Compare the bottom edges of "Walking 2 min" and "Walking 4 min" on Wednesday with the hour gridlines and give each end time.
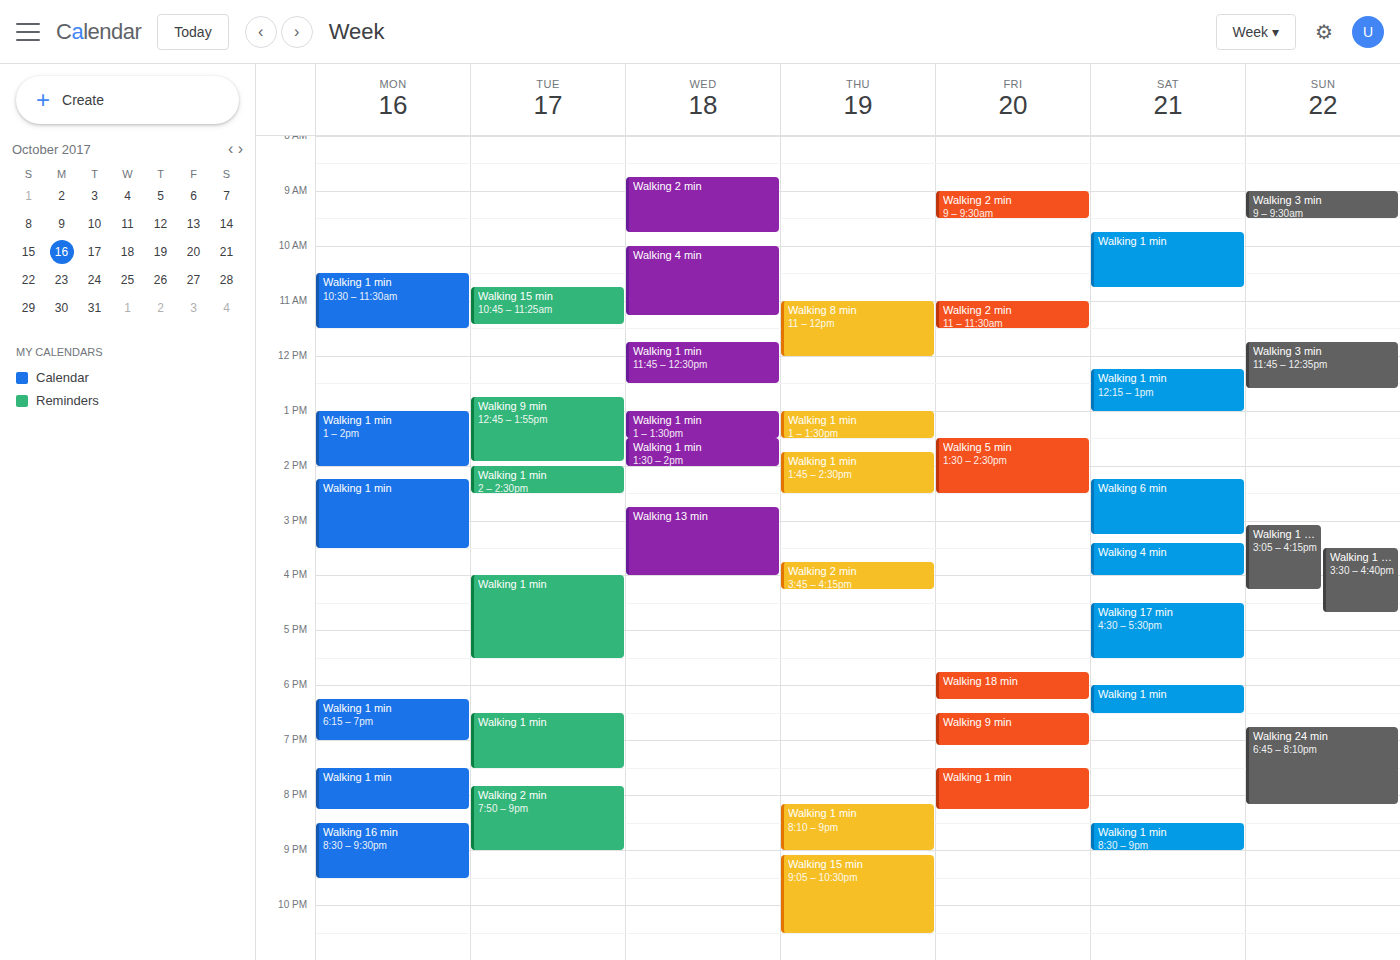
"Walking 2 min": 9:45 AM, neither: three quarters of the way from the 9 AM line to the 10 AM line. "Walking 4 min": 11:15 AM, neither: a quarter of the way from the 11 AM line to the 12 PM line.